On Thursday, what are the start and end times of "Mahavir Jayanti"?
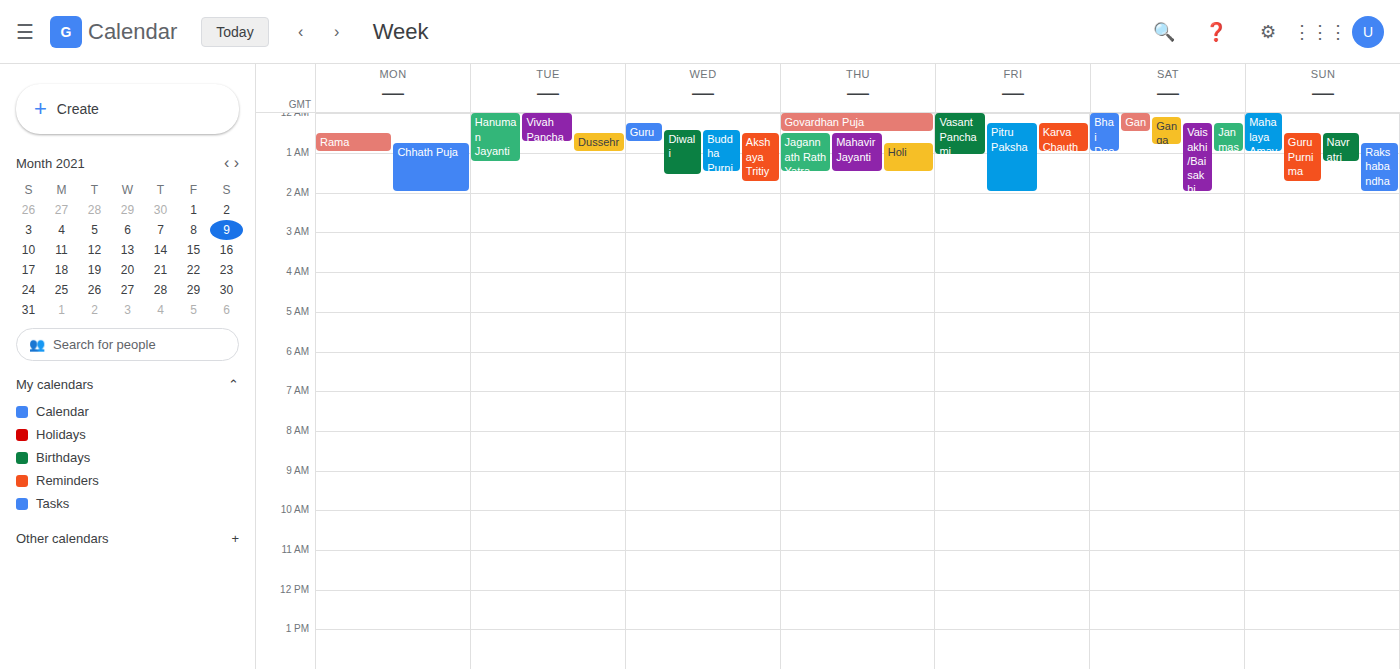
12:30 AM to 1:30 AM